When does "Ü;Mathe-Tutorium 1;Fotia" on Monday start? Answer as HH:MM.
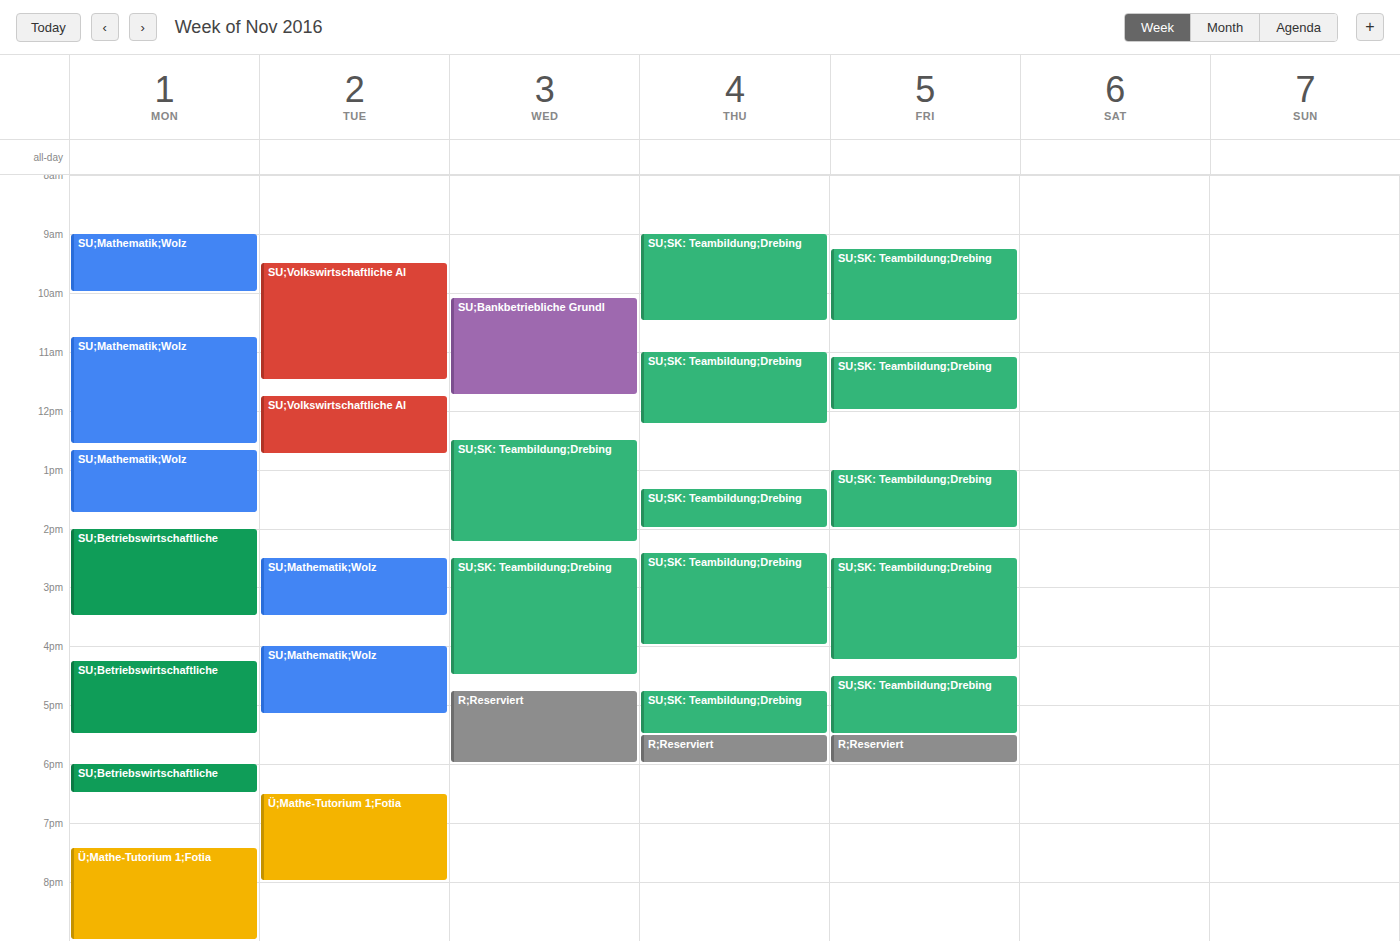
19:25